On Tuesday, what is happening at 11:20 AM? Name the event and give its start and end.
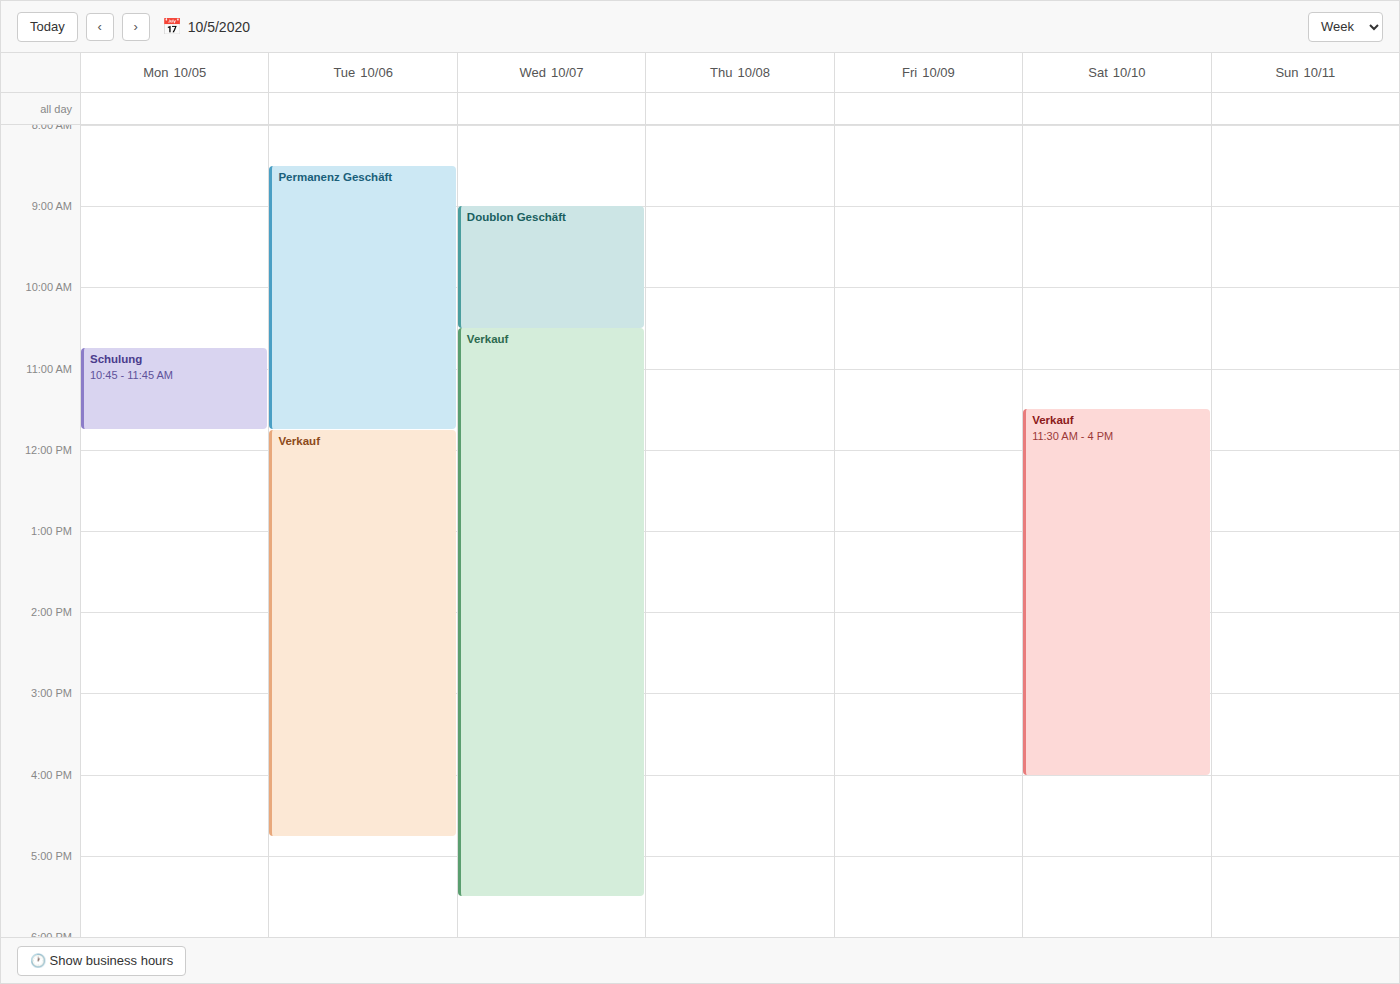
"Permanenz Geschäft", 8:30 AM to 11:45 AM